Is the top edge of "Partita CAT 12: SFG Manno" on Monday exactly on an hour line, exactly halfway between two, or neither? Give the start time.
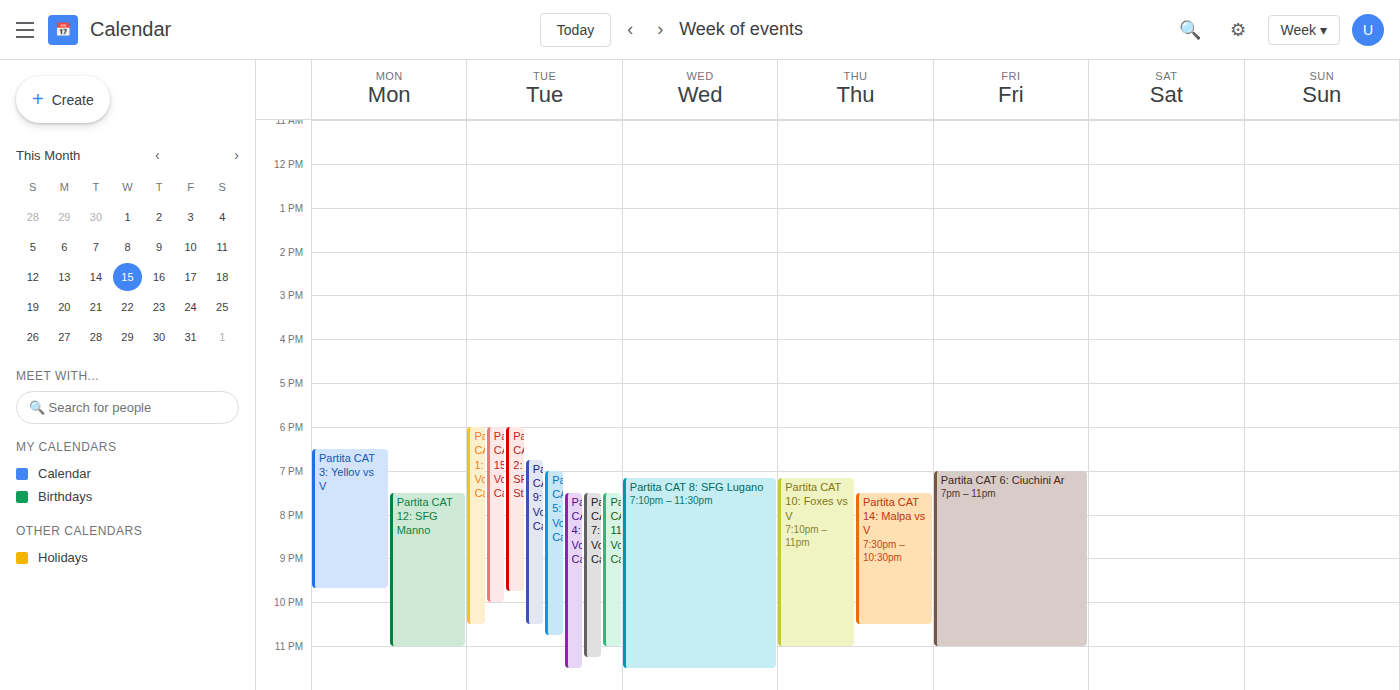
7:30 PM -- halfway between the 7 PM and 8 PM lines.